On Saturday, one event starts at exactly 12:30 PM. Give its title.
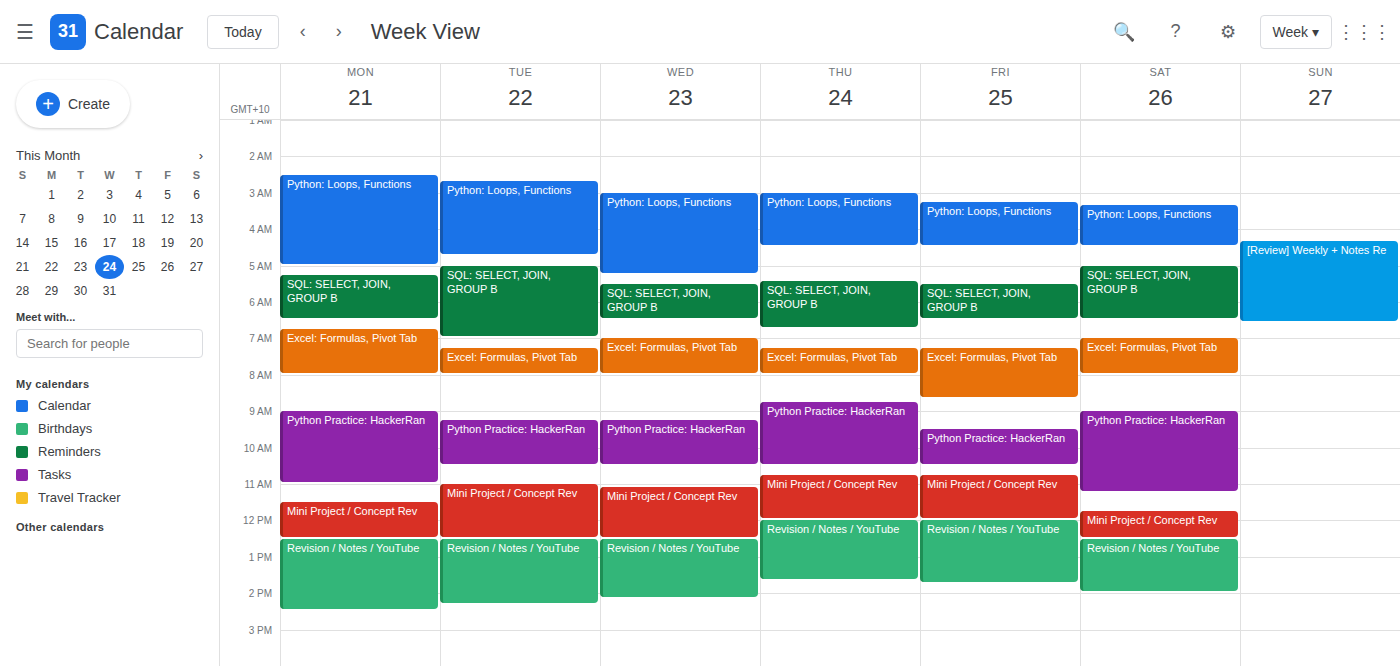
"Revision / Notes / YouTube"